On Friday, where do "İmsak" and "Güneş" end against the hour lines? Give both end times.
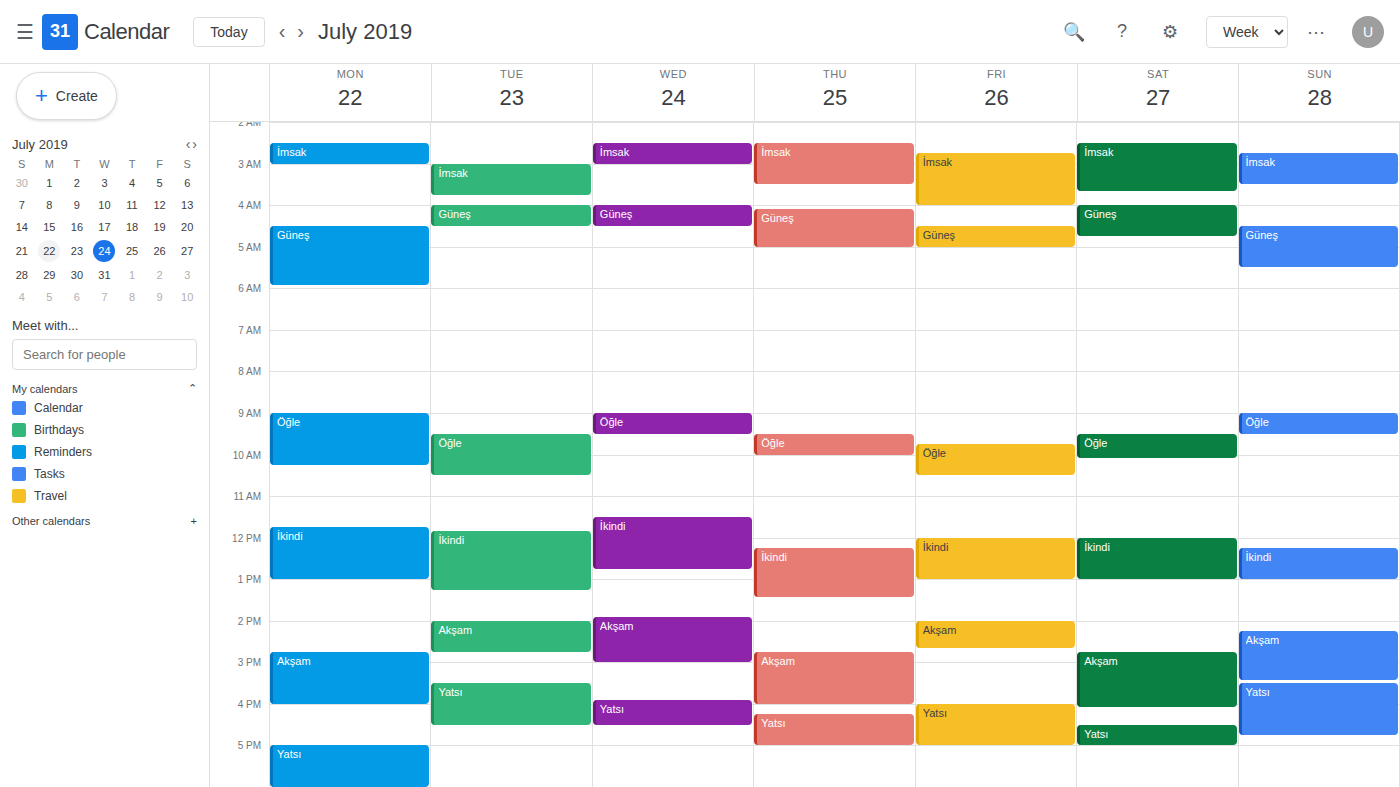
"İmsak": 04:00, exactly on the 04:00 line. "Güneş": 05:00, exactly on the 05:00 line.